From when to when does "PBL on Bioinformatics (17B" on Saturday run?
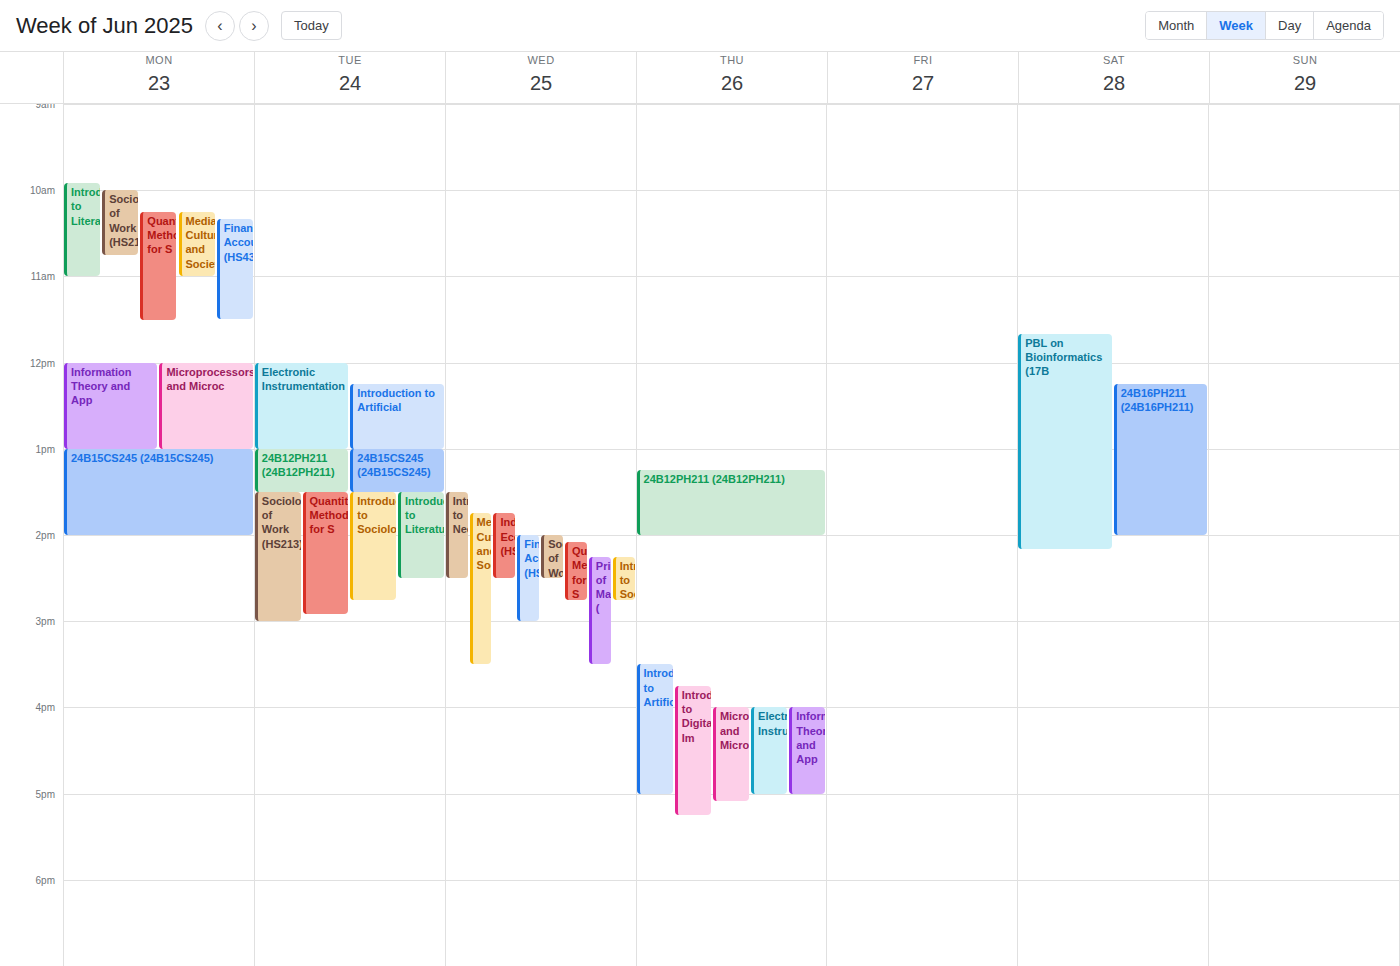
11:40 to 14:10